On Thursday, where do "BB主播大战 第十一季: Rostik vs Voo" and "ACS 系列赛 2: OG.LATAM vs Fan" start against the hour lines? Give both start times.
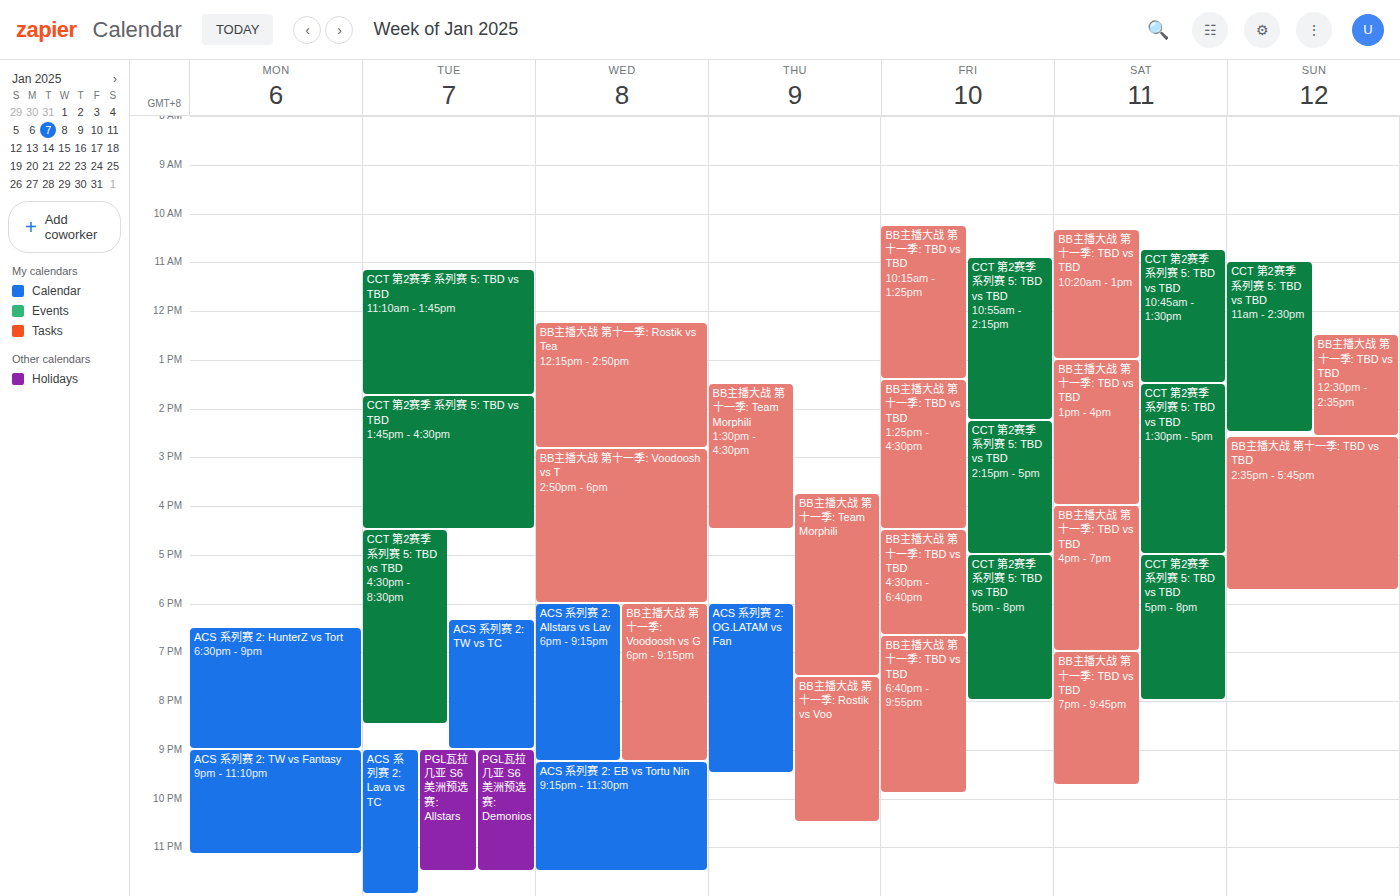
"BB主播大战 第十一季: Rostik vs Voo": 7:30 PM, halfway between the 7 PM and 8 PM lines. "ACS 系列赛 2: OG.LATAM vs Fan": 6:00 PM, exactly on the 6 PM line.